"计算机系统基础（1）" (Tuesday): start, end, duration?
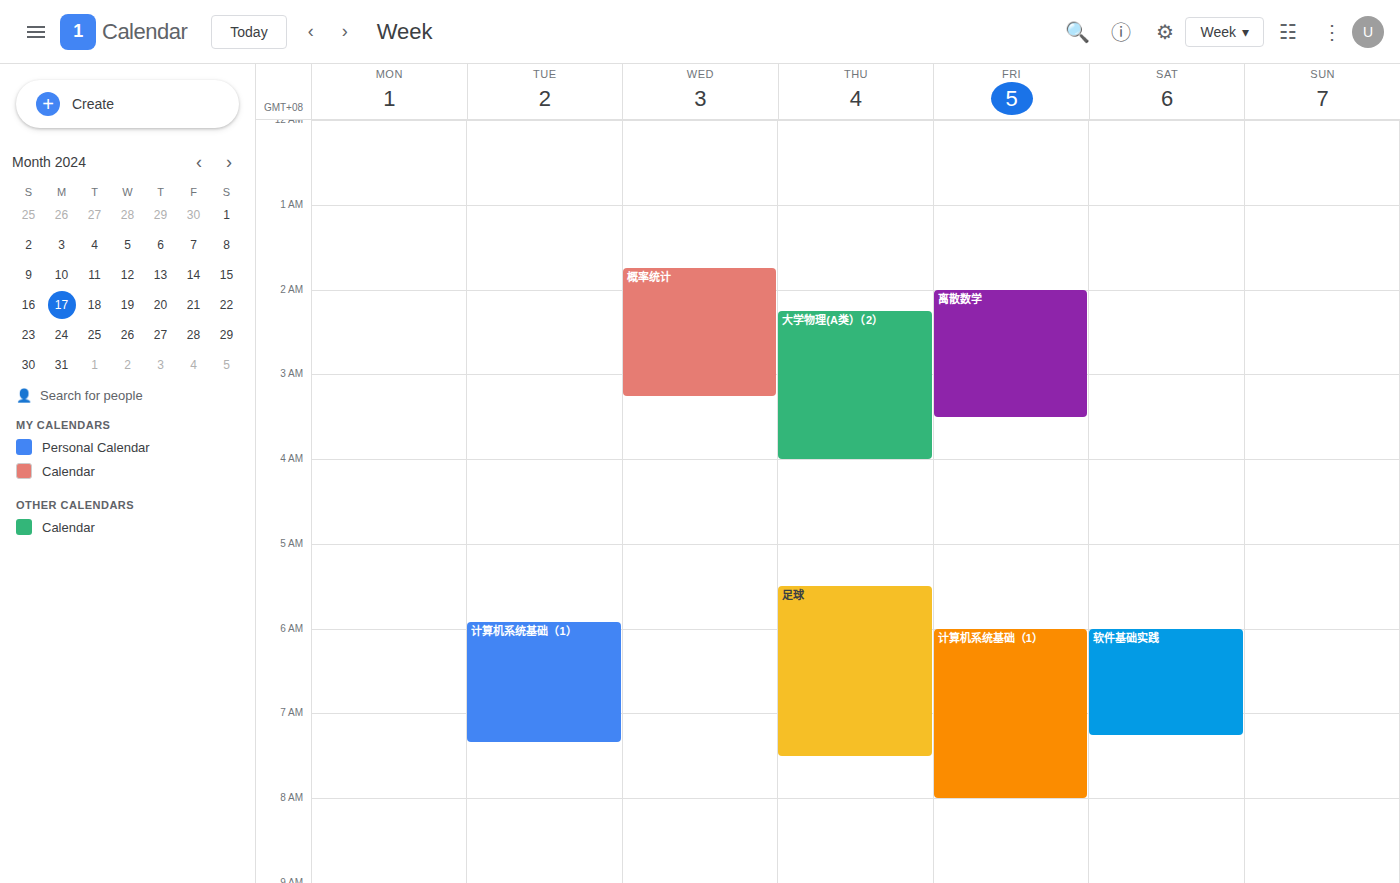
5:55 AM to 7:20 AM, 1 hour 25 minutes